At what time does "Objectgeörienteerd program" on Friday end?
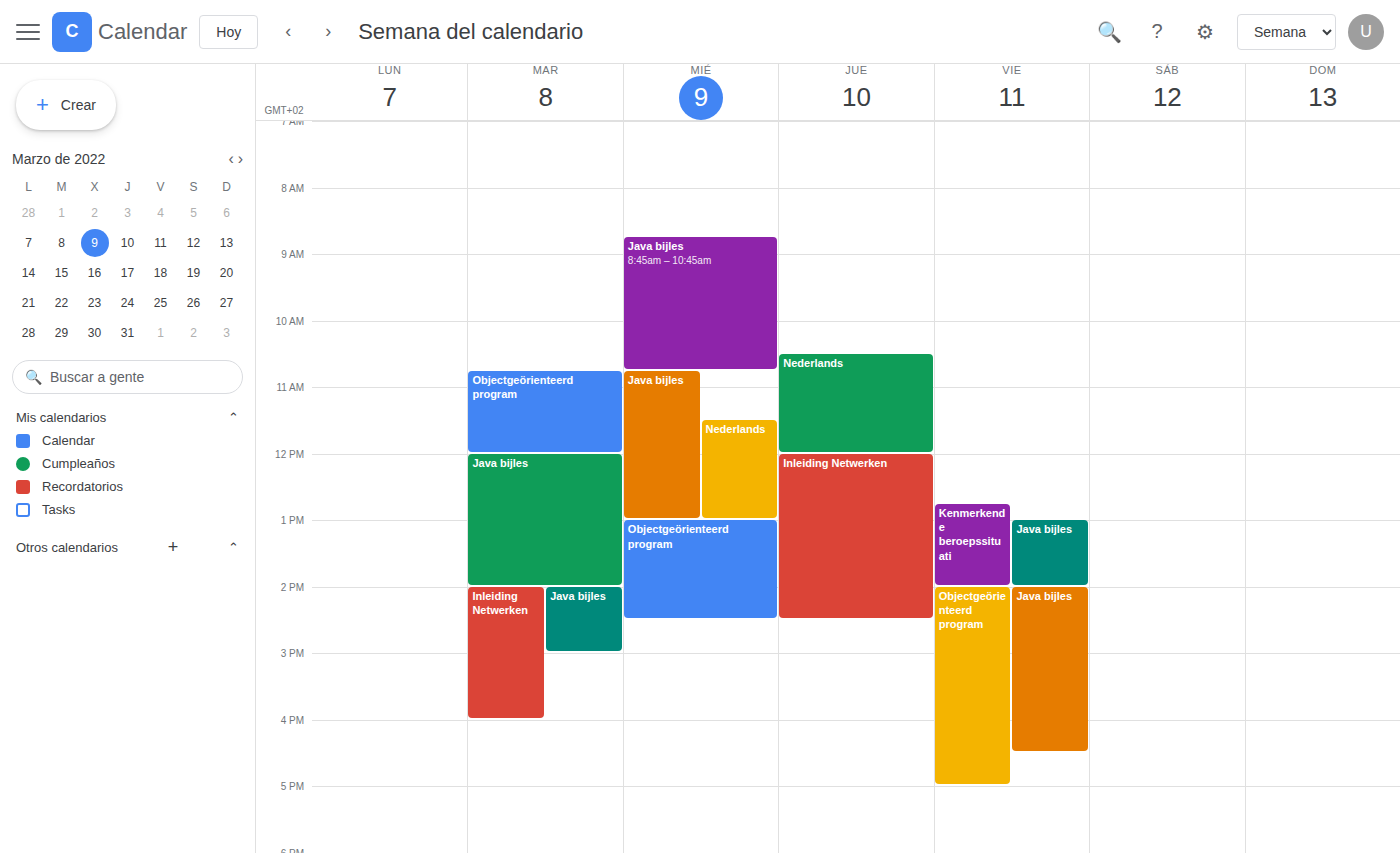
5:00 PM